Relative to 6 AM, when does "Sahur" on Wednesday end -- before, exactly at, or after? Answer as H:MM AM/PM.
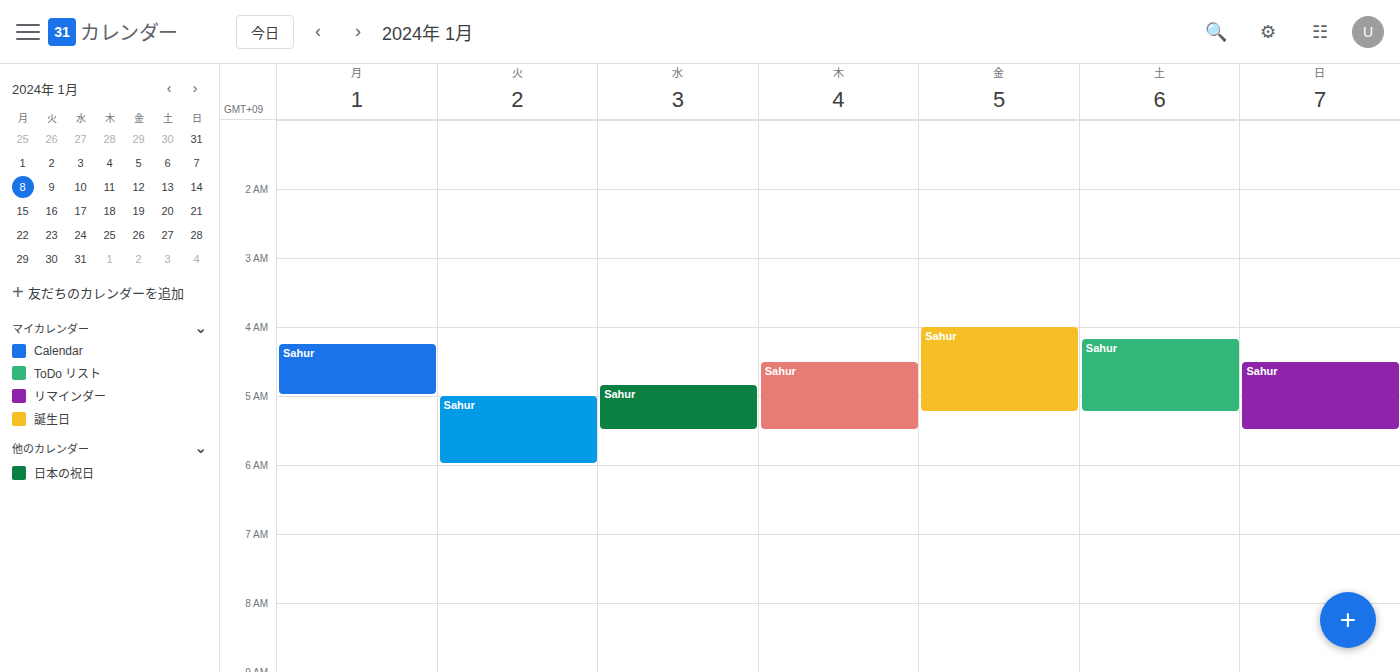
5:30 AM -- before 6 AM, 30 minutes above the 6 AM line.